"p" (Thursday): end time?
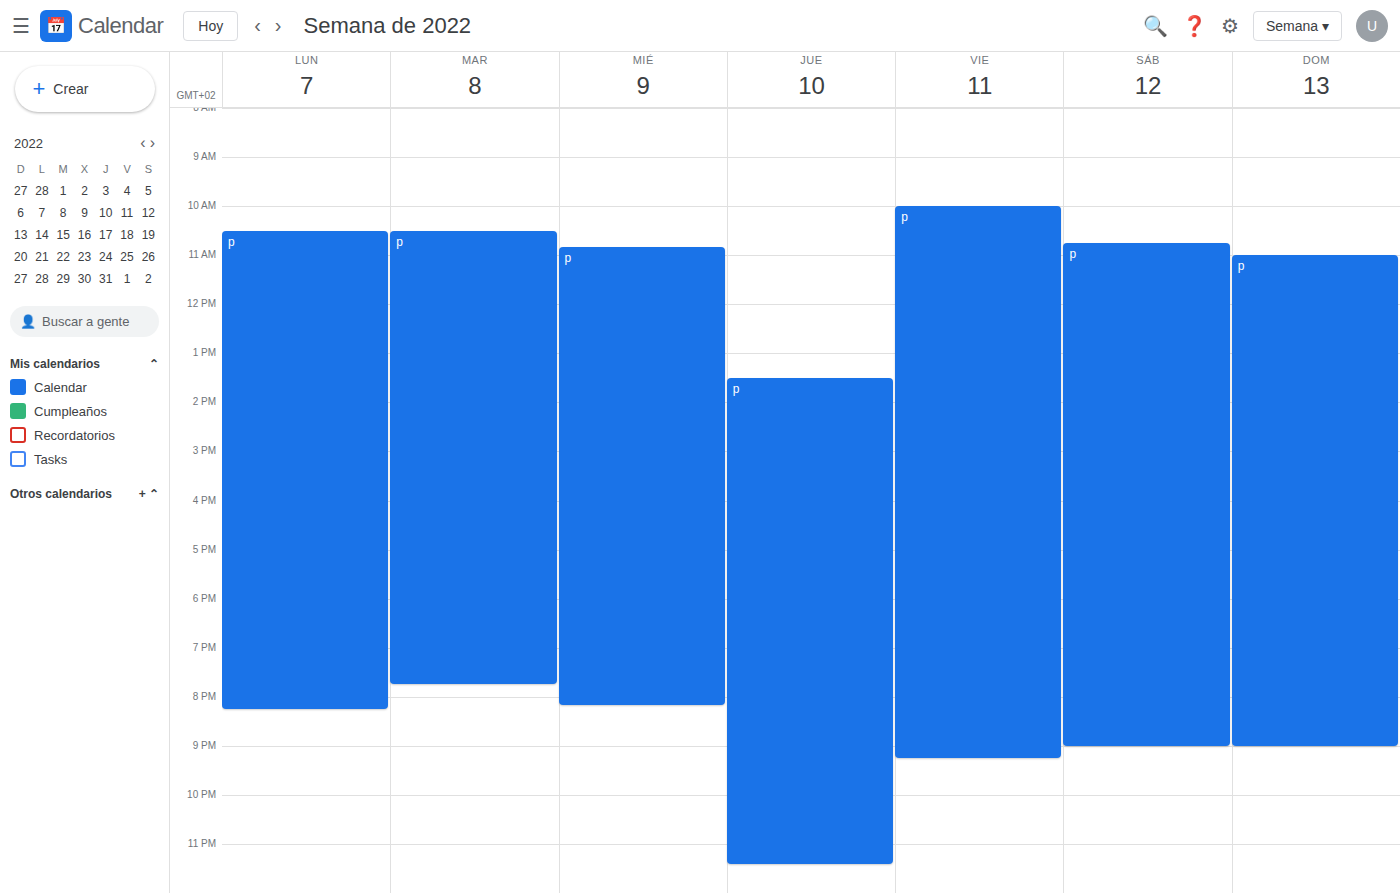
11:25 PM